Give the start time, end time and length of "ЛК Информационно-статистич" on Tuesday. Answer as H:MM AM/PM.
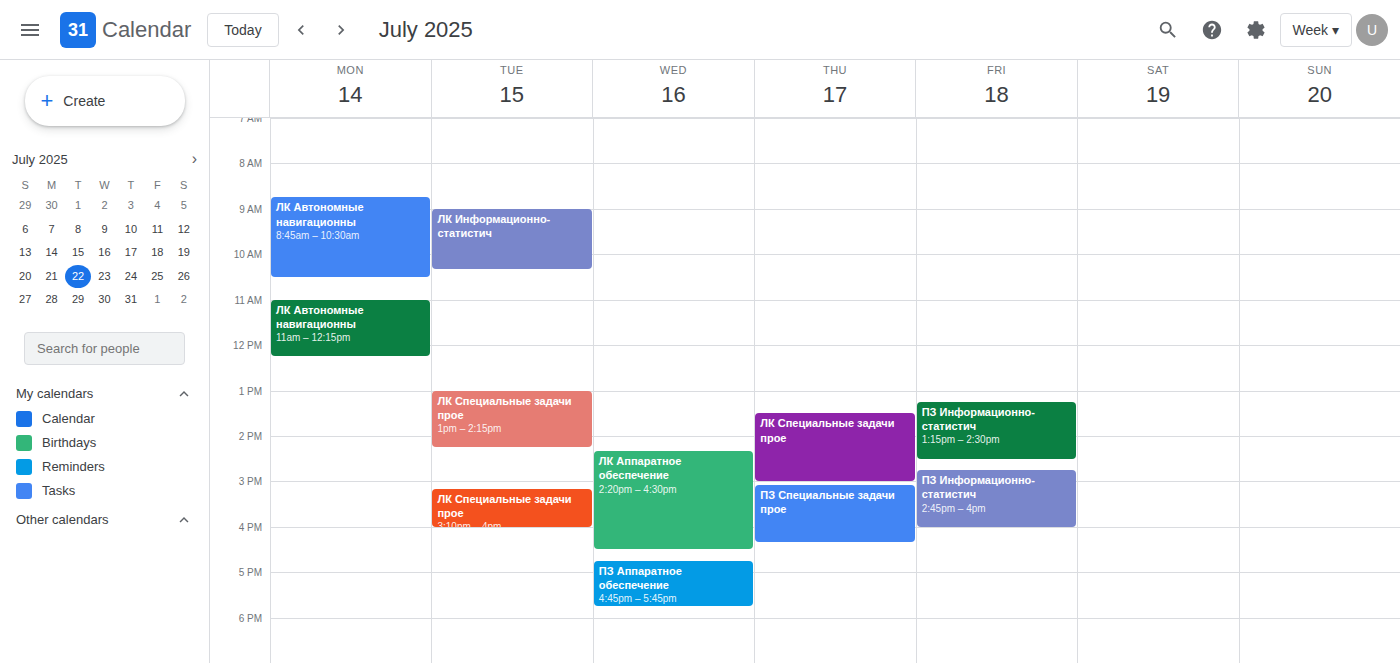
9:00 AM to 10:20 AM, 1 hour 20 minutes